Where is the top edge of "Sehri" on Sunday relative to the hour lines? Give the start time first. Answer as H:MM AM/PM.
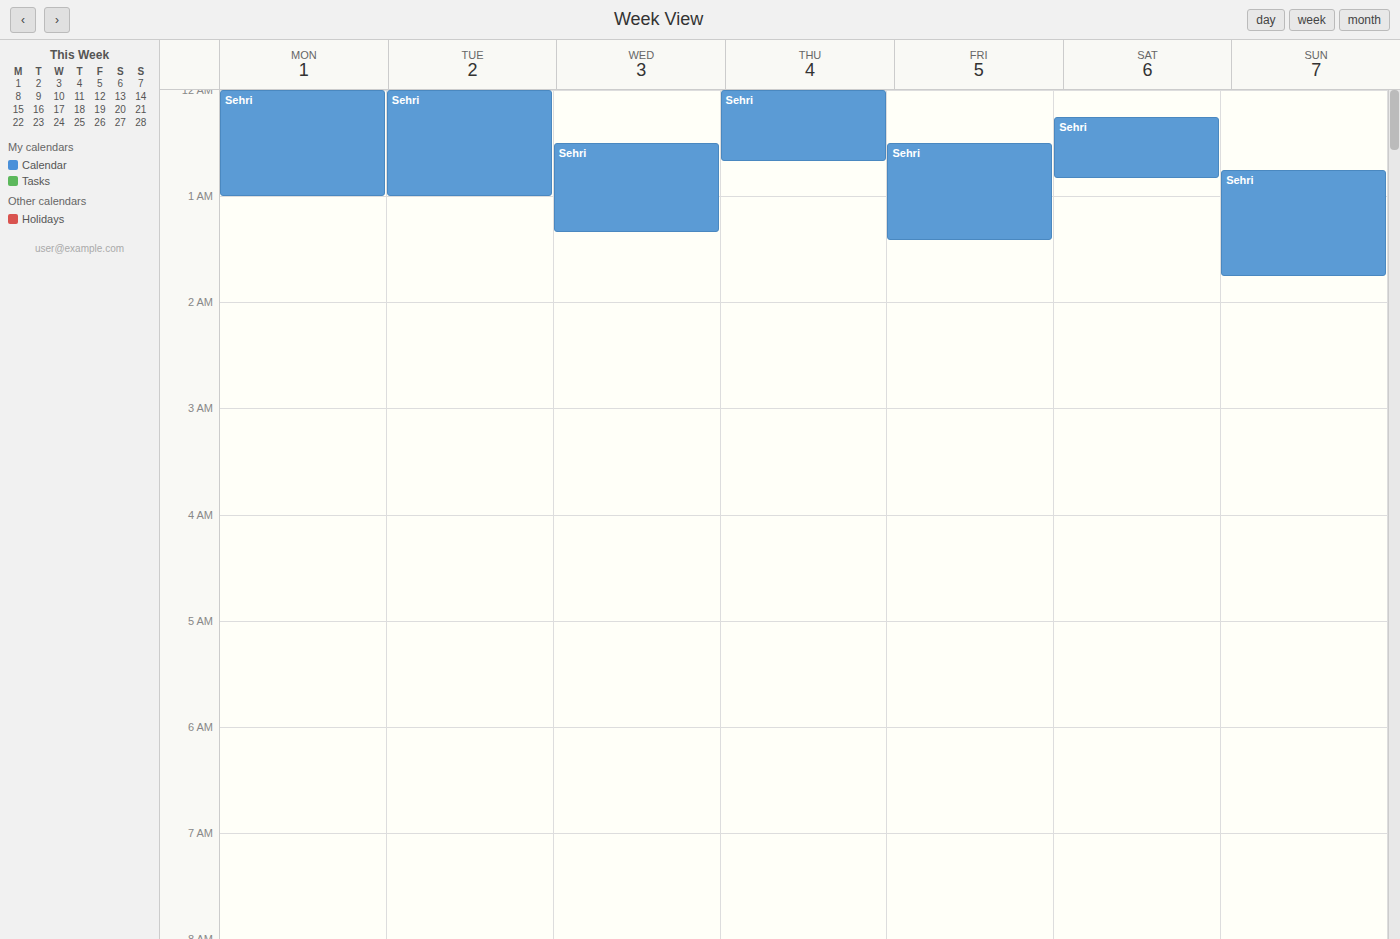
12:45 AM -- neither: three quarters of the way from the 12 AM line to the 1 AM line.